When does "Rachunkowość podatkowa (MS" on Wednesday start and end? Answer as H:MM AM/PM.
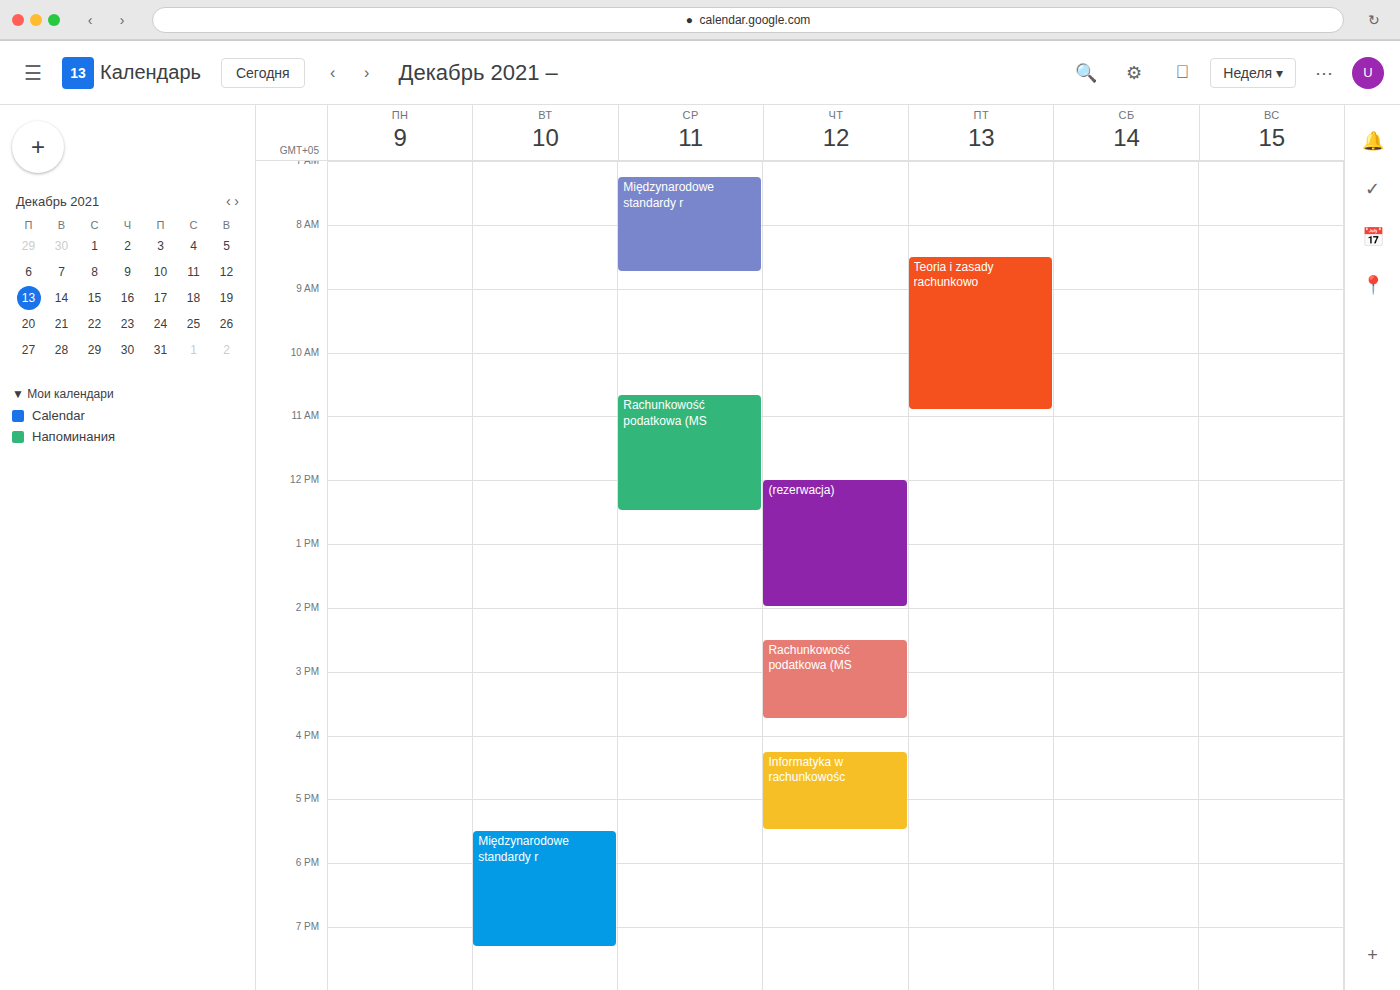
10:40 AM to 12:30 PM